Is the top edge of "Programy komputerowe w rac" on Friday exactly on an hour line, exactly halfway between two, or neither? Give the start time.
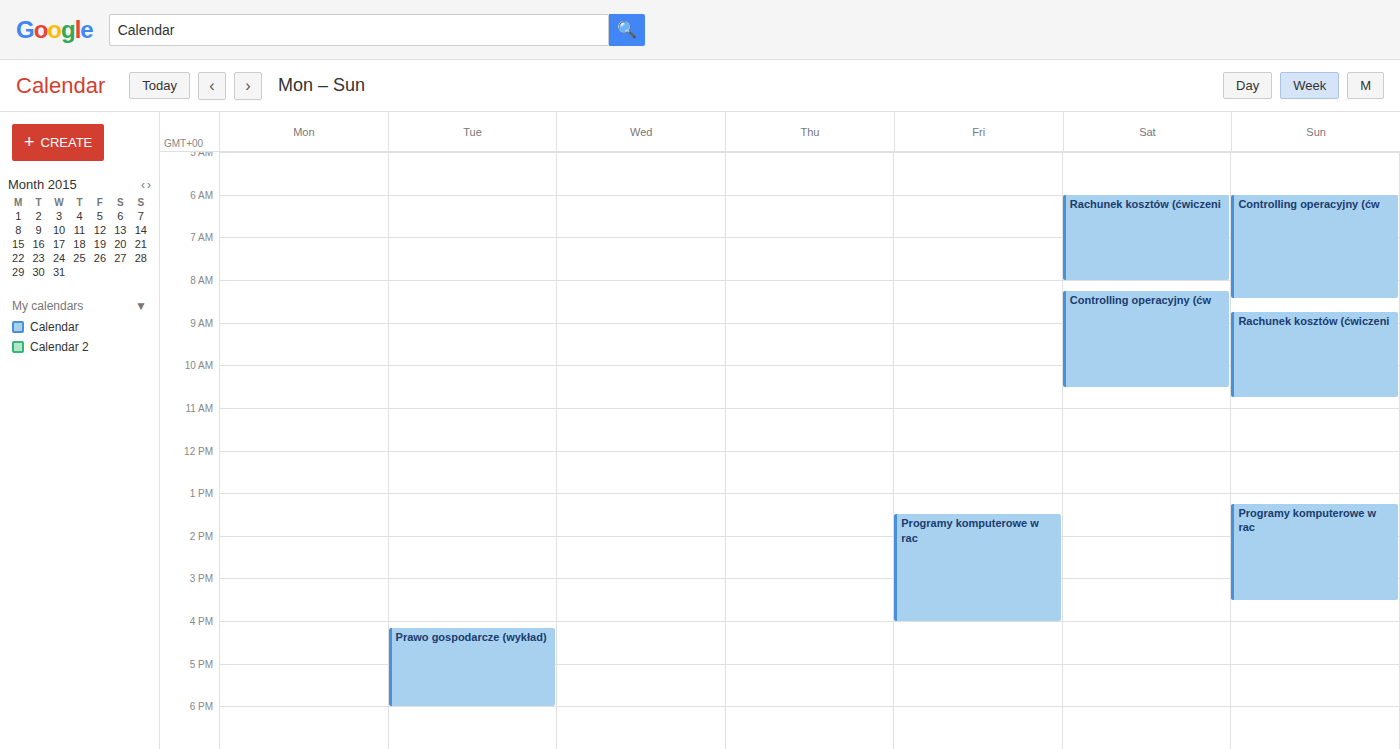
13:30 -- halfway between the 13:00 and 14:00 lines.